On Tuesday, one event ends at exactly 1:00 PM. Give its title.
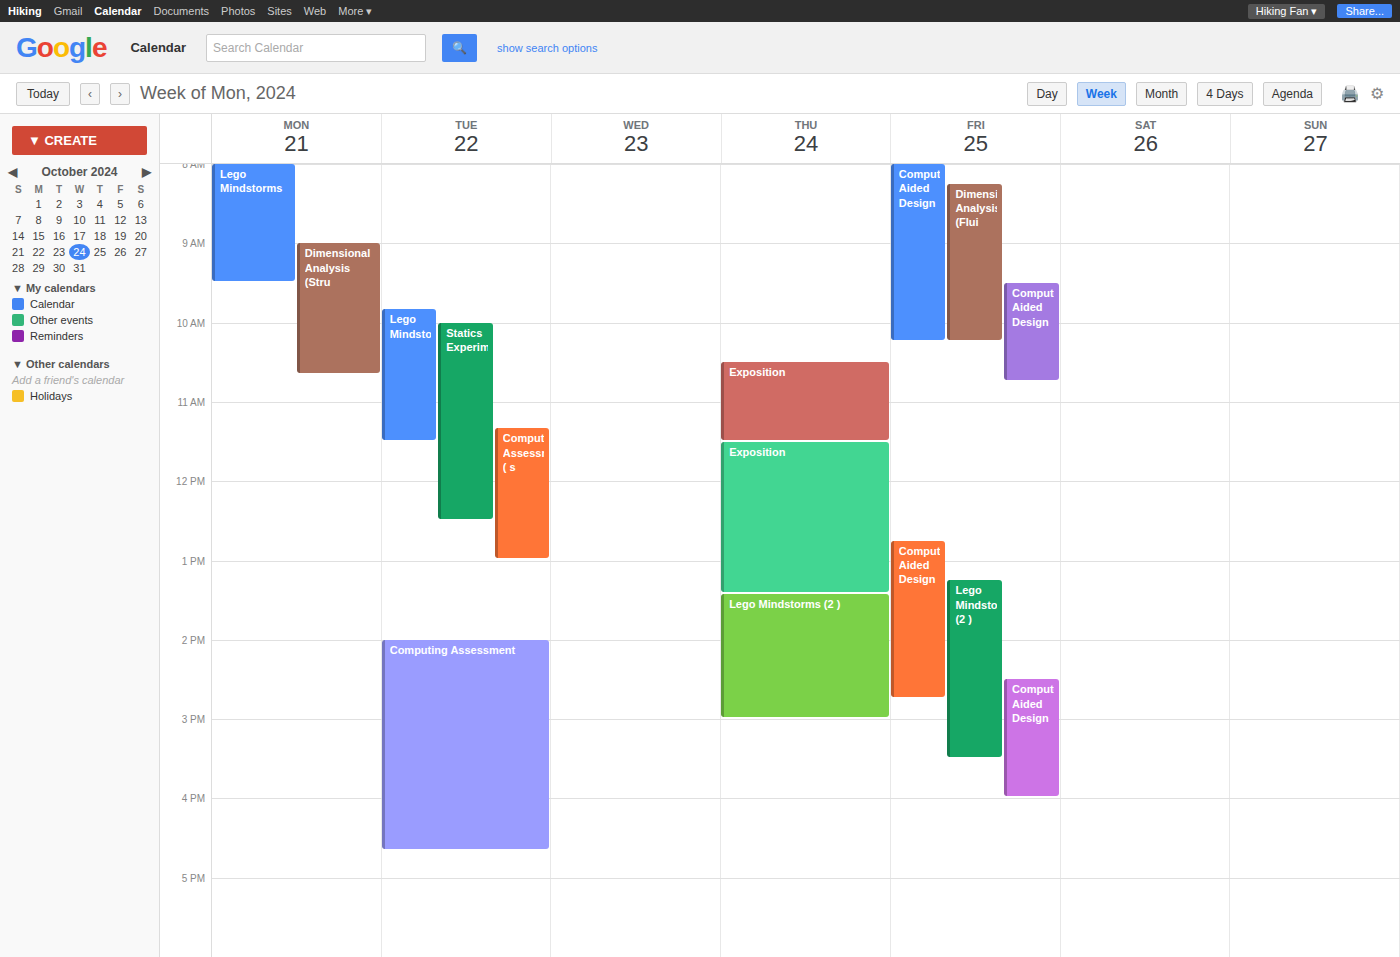
"Computing Assessment ( s"